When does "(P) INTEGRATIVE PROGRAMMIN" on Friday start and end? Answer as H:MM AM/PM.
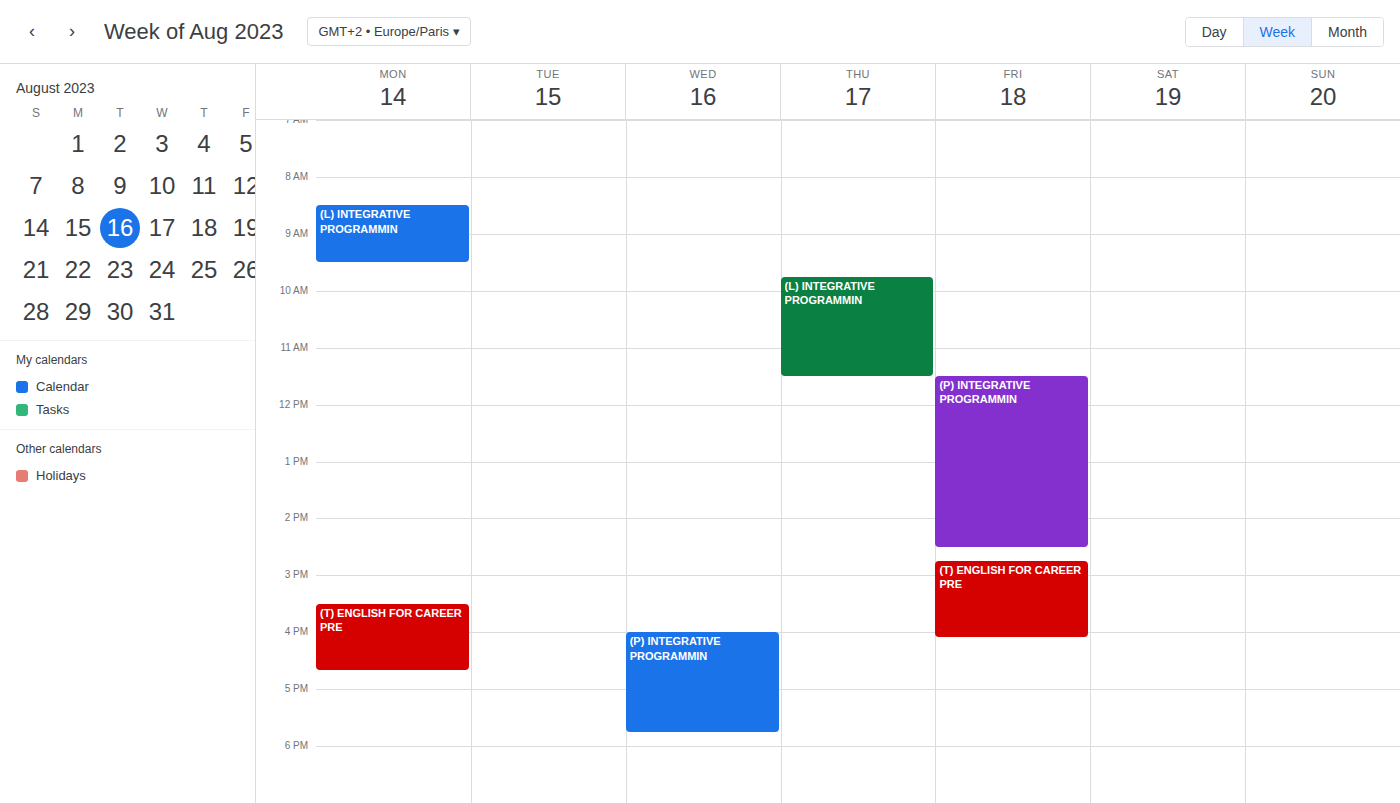
11:30 AM to 2:30 PM